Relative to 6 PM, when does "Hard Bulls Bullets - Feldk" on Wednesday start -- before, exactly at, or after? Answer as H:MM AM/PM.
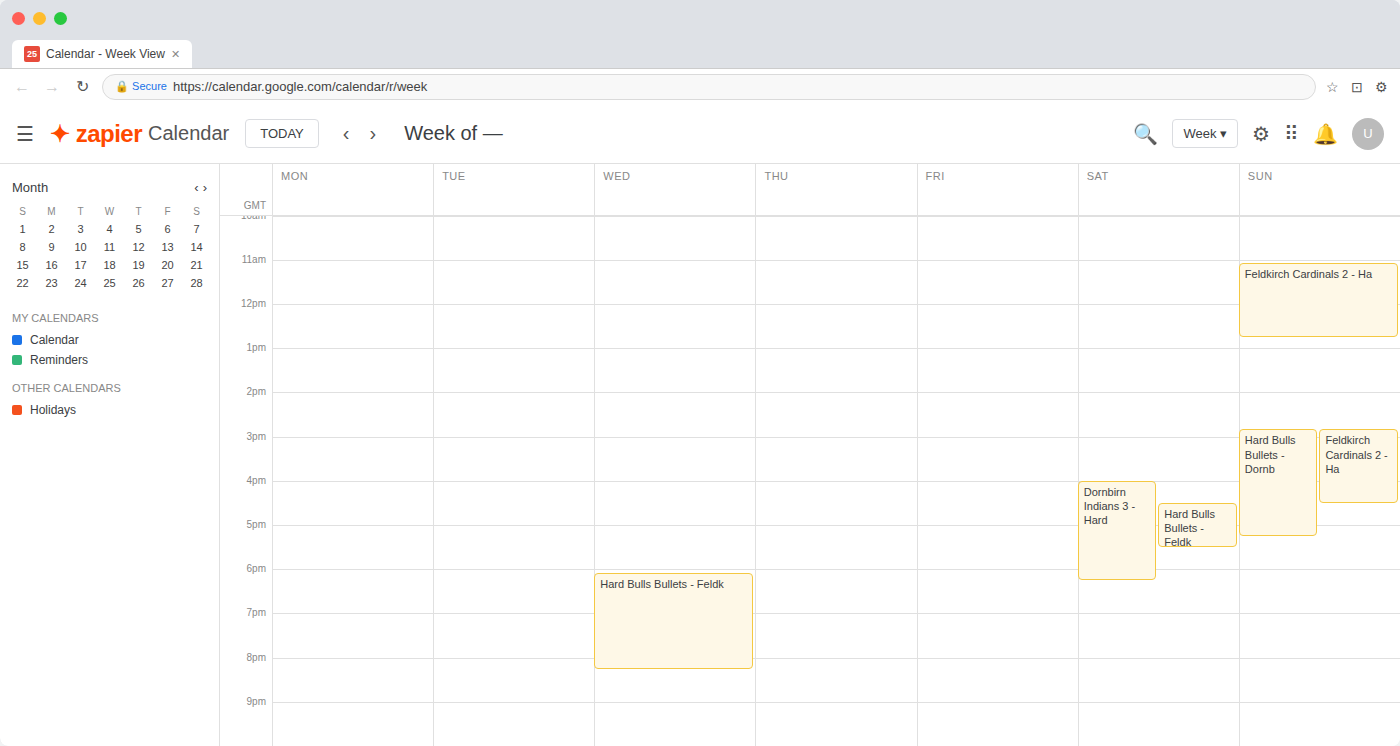
6:05 PM -- after 6 PM, 5 minutes below the 6 PM line.